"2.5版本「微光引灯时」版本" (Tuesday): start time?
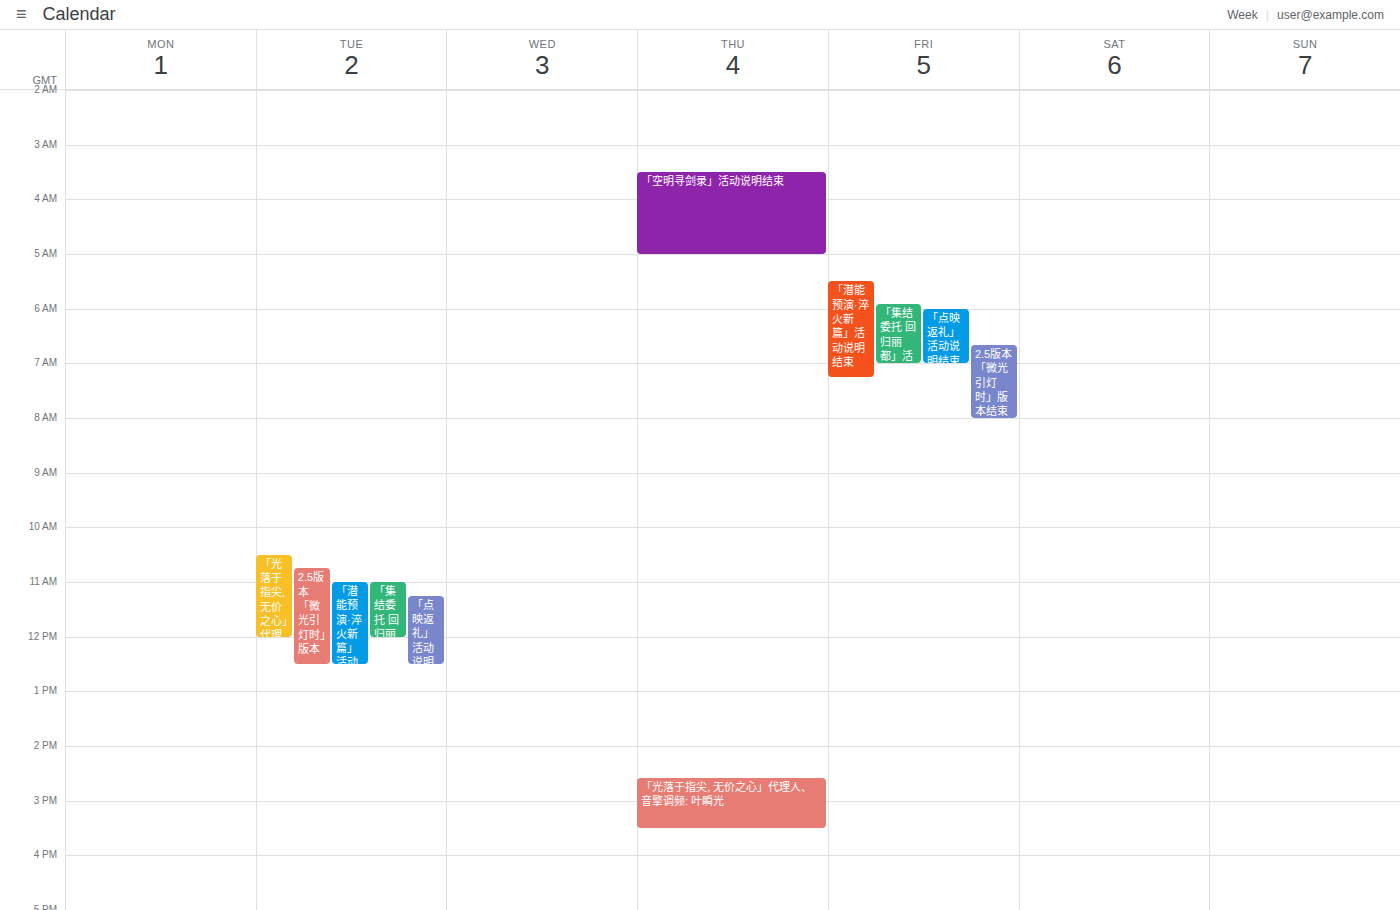
10:45 AM